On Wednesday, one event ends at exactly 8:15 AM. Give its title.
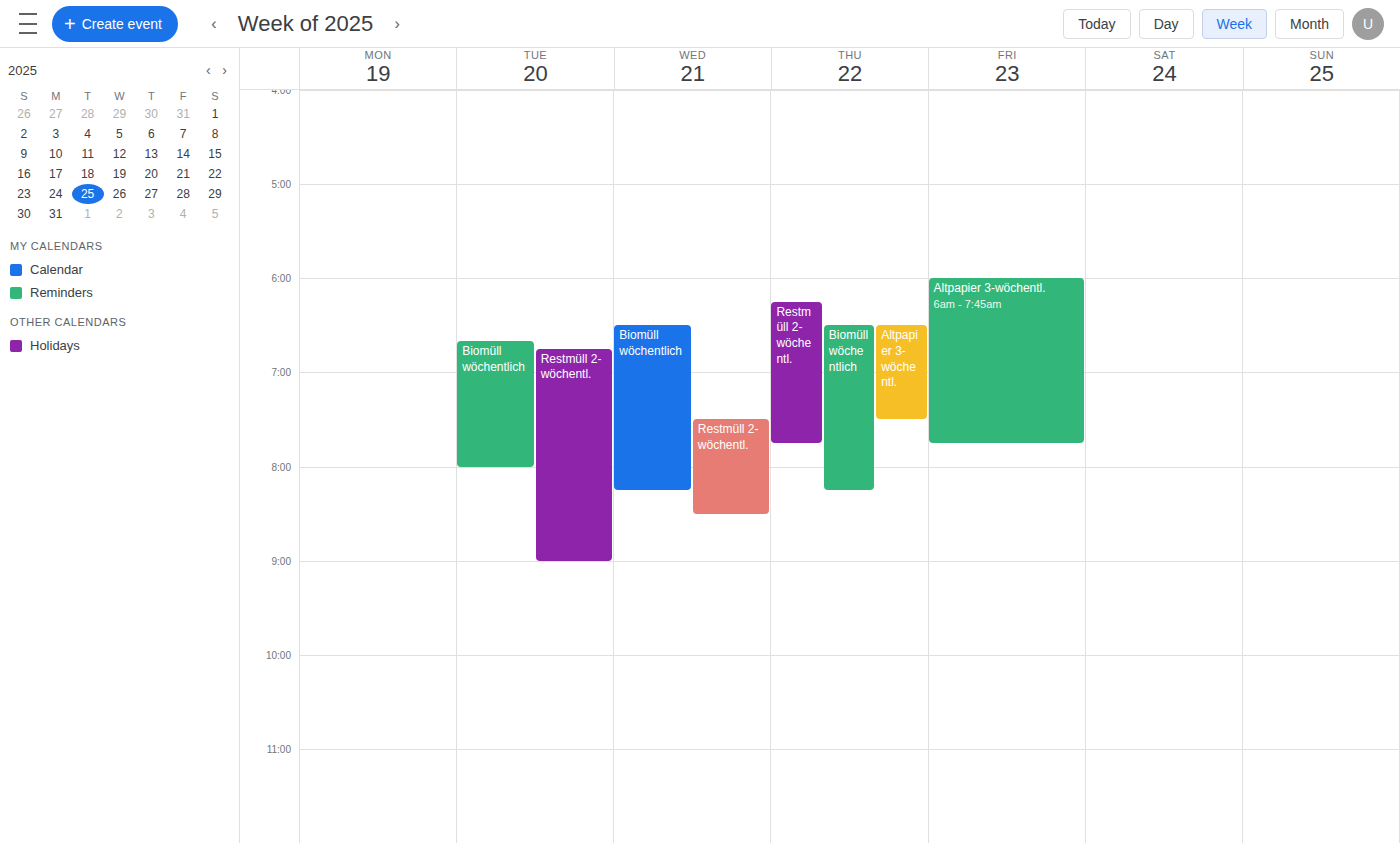
"Biomüll wöchentlich"